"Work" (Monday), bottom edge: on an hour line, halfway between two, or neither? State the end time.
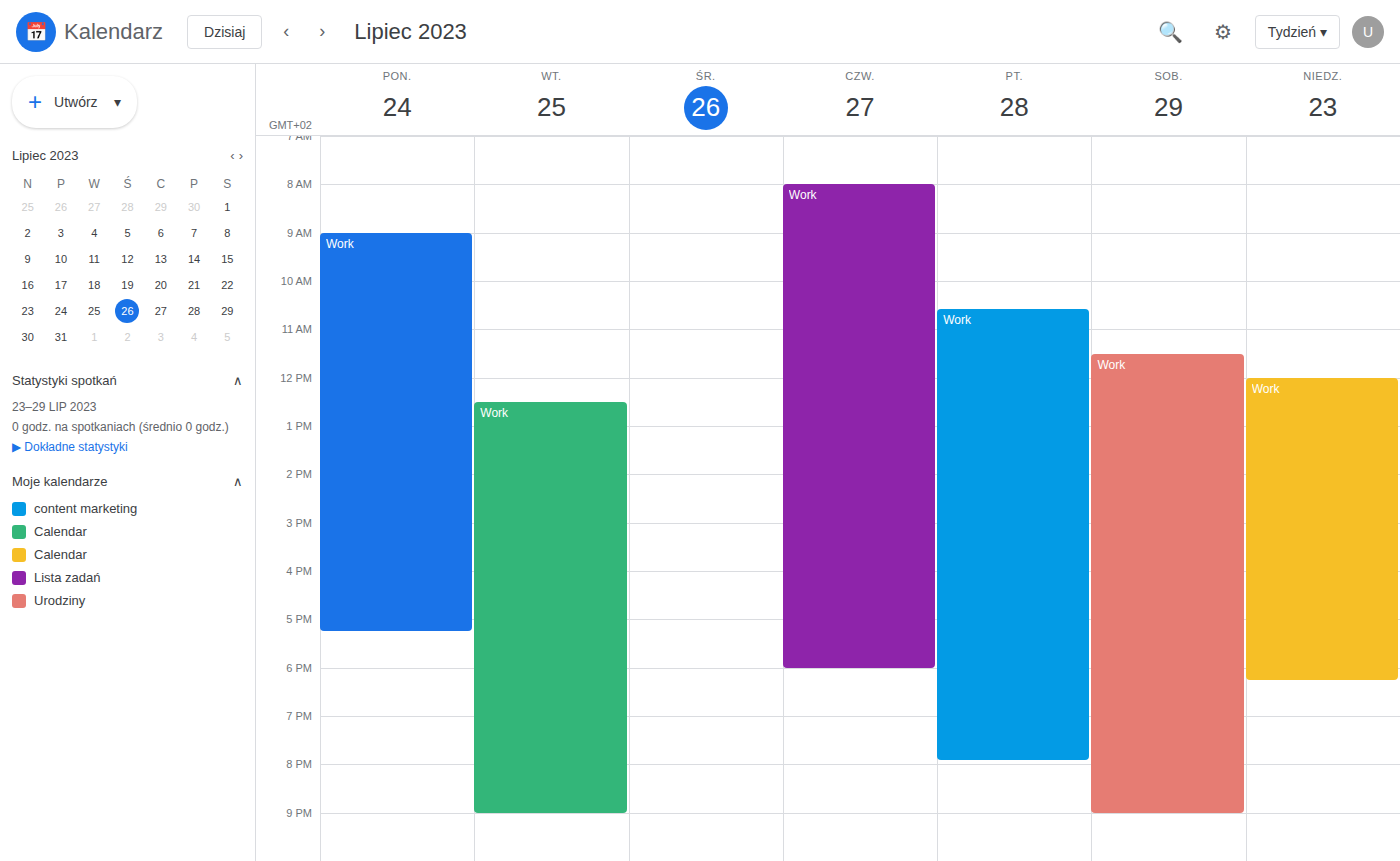
5:15 PM -- neither: a quarter of the way from the 5 PM line to the 6 PM line.